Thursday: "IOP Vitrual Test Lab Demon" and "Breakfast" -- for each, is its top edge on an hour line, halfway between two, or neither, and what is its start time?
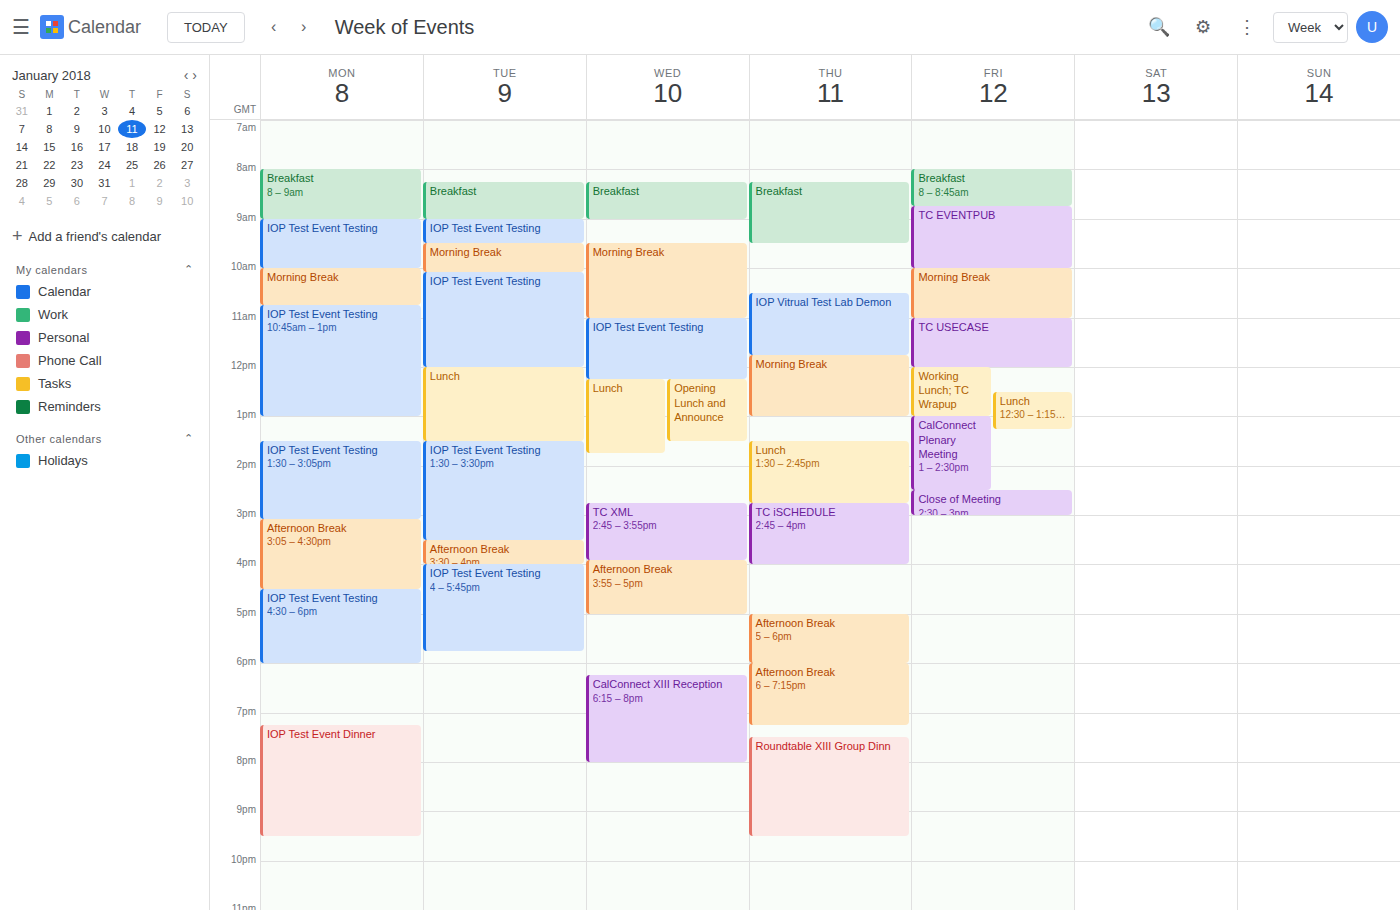
"IOP Vitrual Test Lab Demon": 10:30 AM, halfway between the 10 AM and 11 AM lines. "Breakfast": 8:15 AM, neither: a quarter of the way from the 8 AM line to the 9 AM line.